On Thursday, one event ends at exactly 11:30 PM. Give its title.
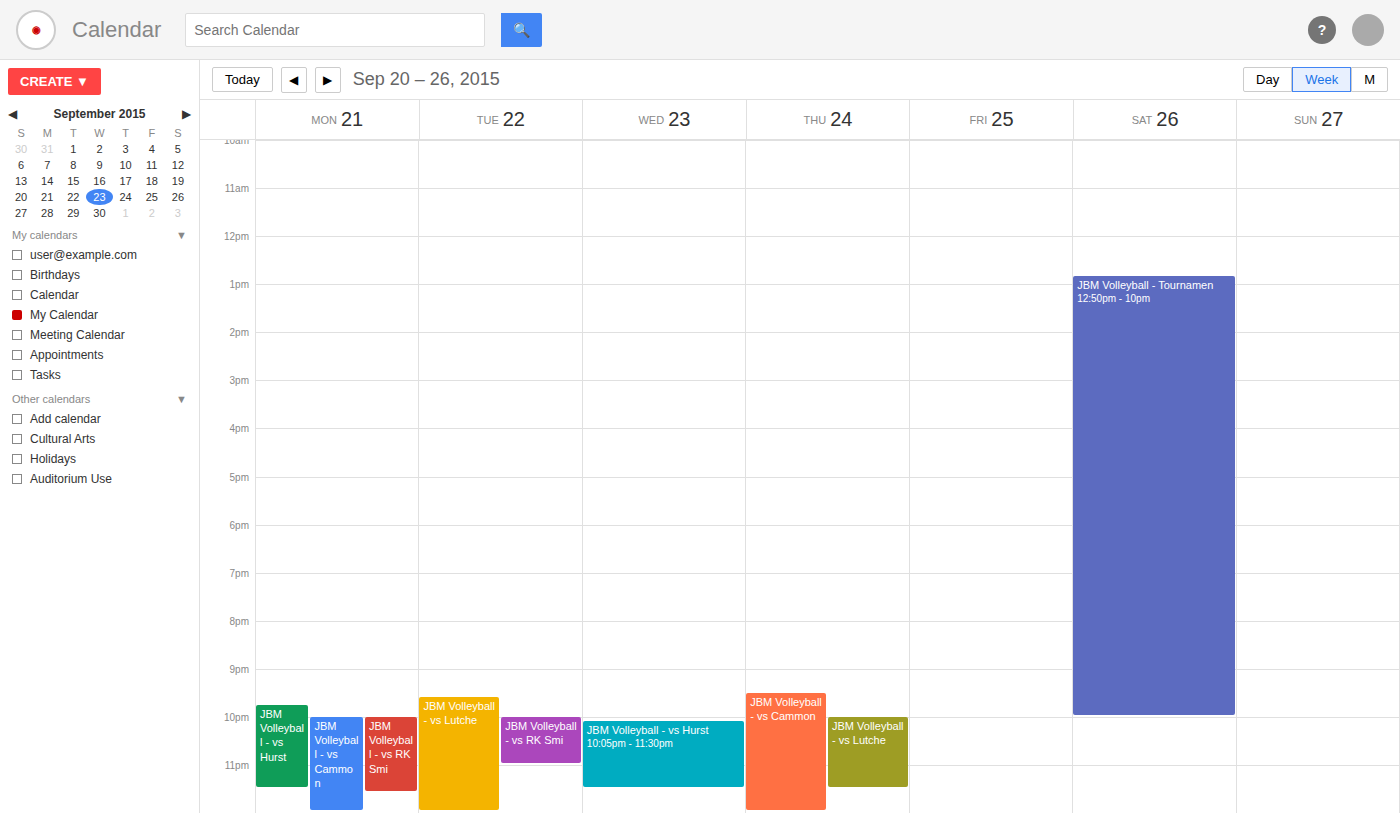
"JBM Volleyball - vs Lutche"